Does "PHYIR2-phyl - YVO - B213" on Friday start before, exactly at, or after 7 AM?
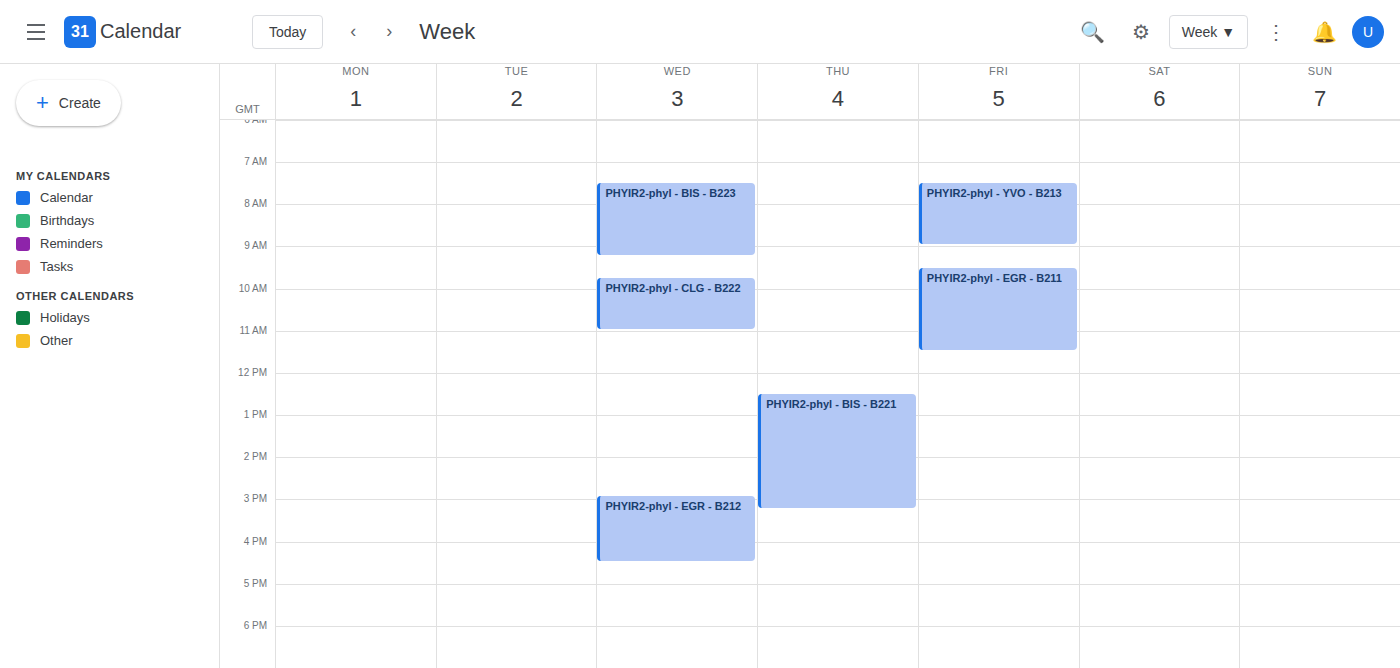
7:30 AM -- after 7 AM, 30 minutes below the 7 AM line.